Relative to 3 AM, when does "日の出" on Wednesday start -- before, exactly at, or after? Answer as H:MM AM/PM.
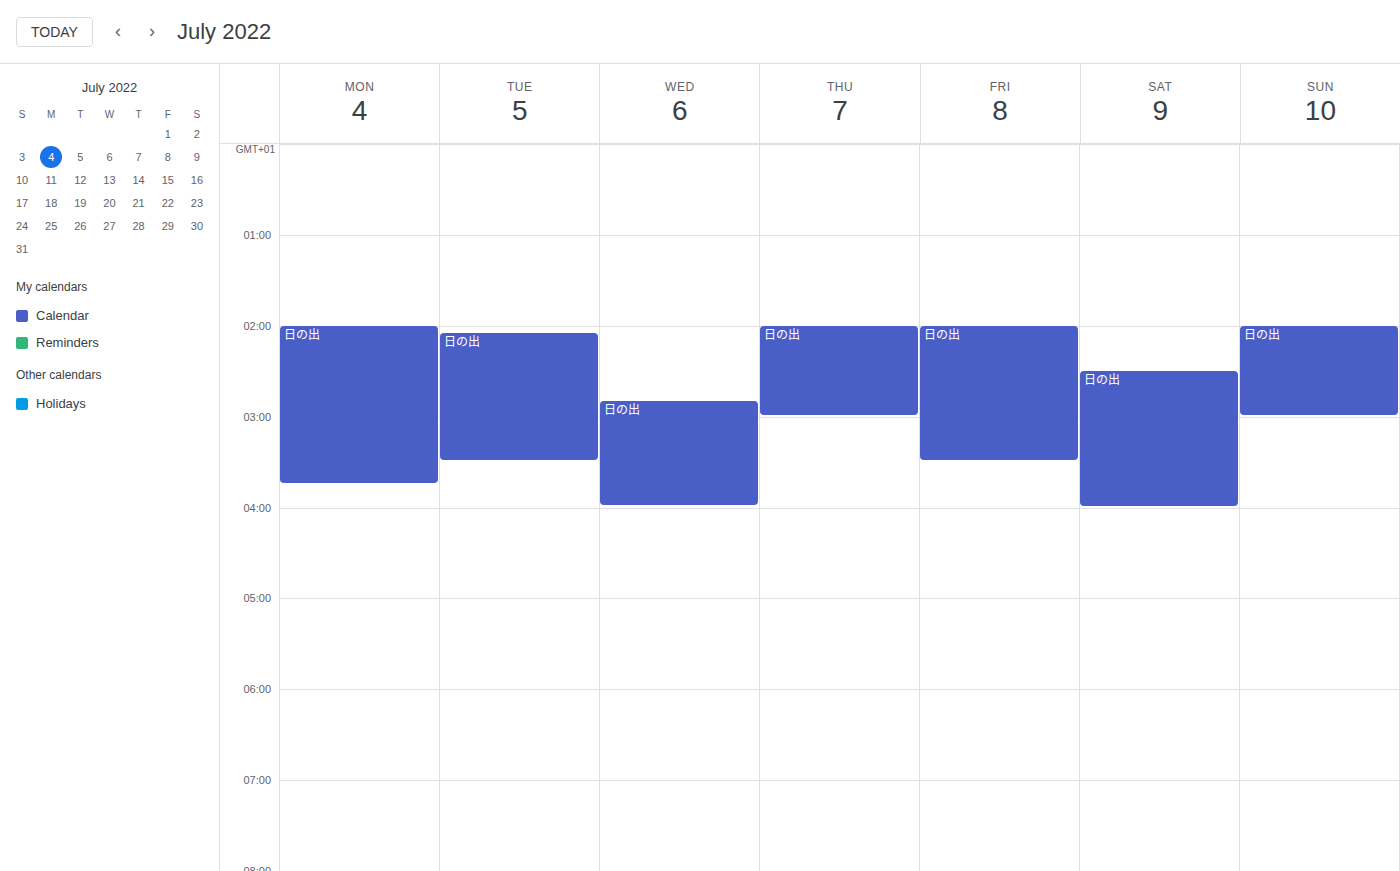
2:50 AM -- before 3 AM, 10 minutes above the 3 AM line.